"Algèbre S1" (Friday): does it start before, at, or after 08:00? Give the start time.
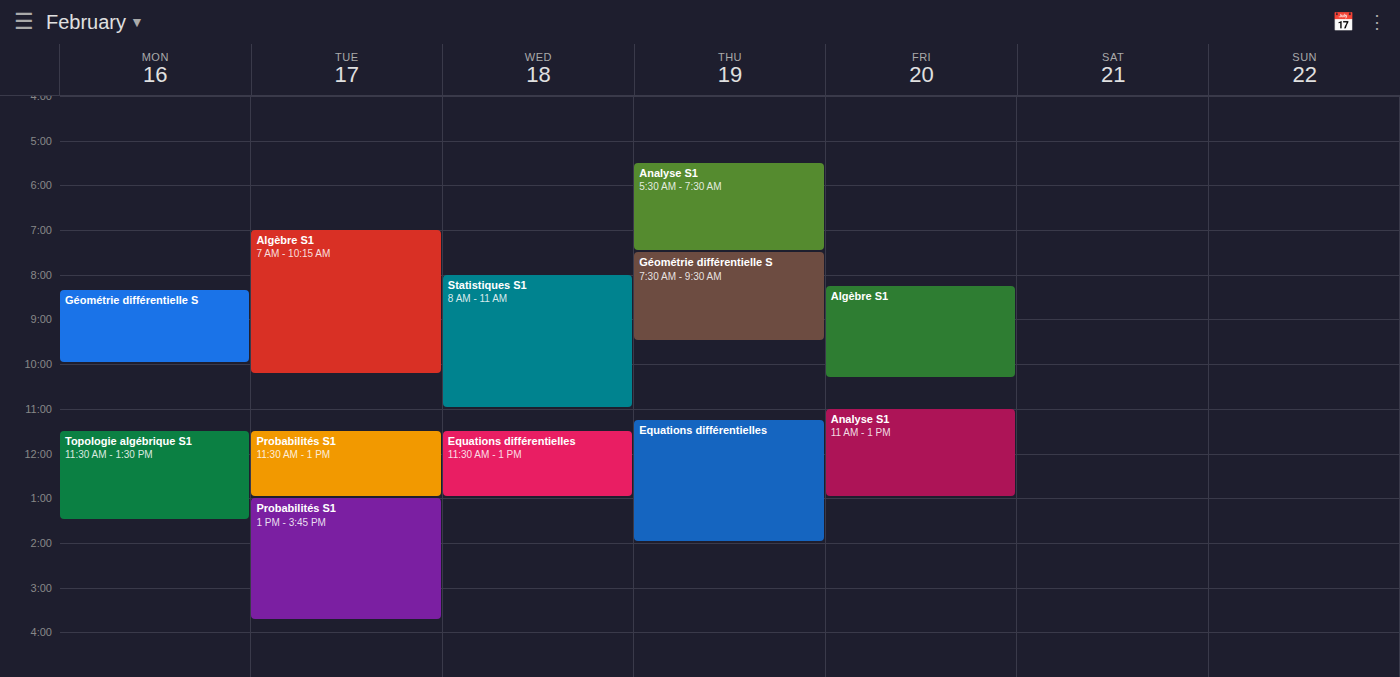
08:15 -- after 08:00, 15 minutes below the 08:00 line.